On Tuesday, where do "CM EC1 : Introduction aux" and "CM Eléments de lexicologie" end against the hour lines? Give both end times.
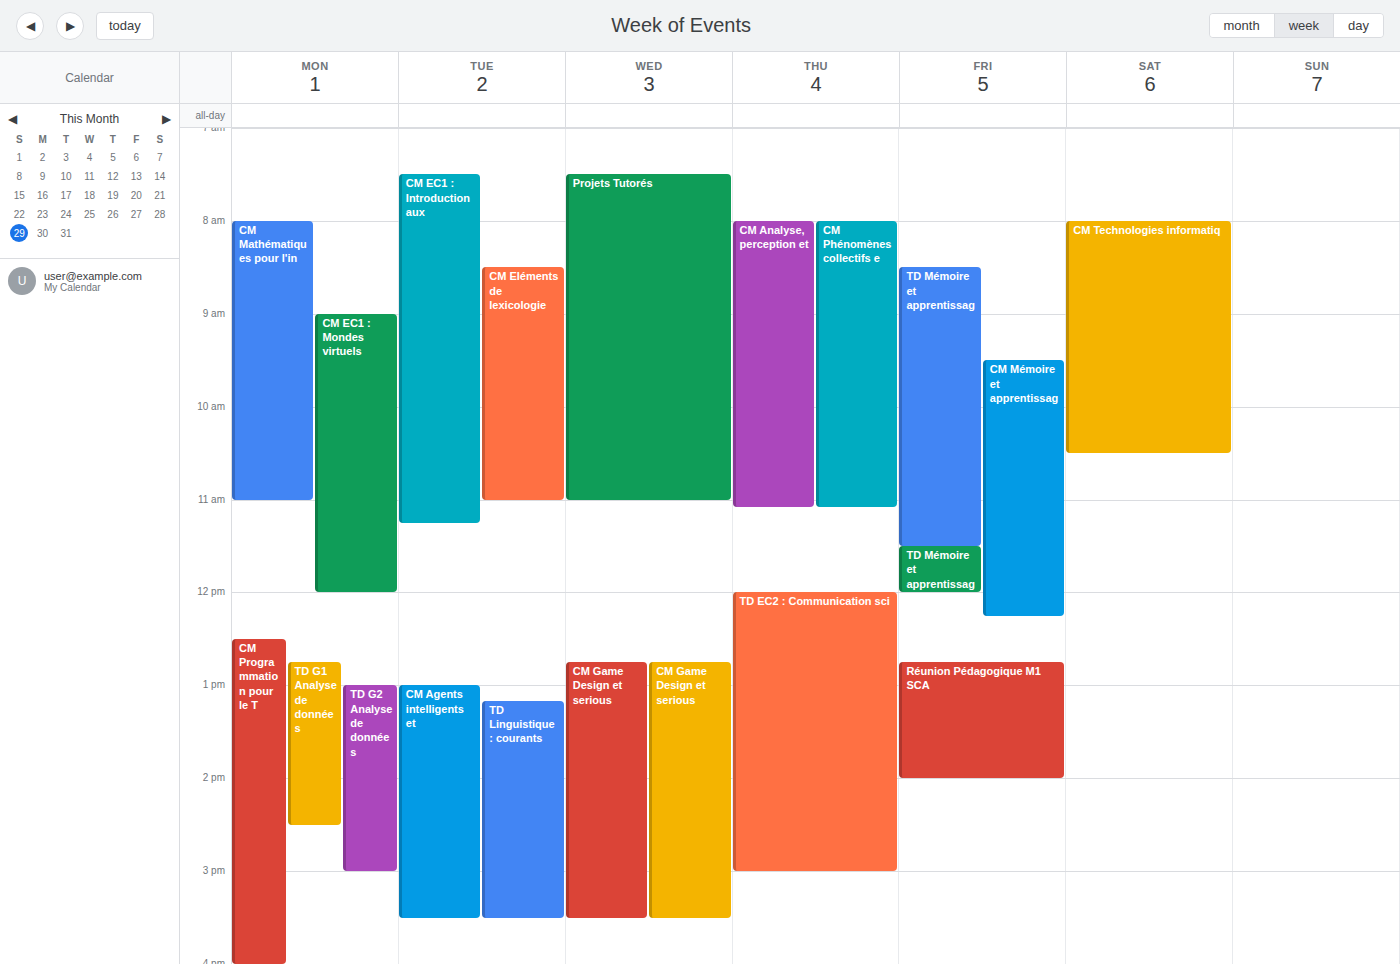
"CM EC1 : Introduction aux": 11:15 AM, neither: a quarter of the way from the 11 AM line to the 12 PM line. "CM Eléments de lexicologie": 11:00 AM, exactly on the 11 AM line.